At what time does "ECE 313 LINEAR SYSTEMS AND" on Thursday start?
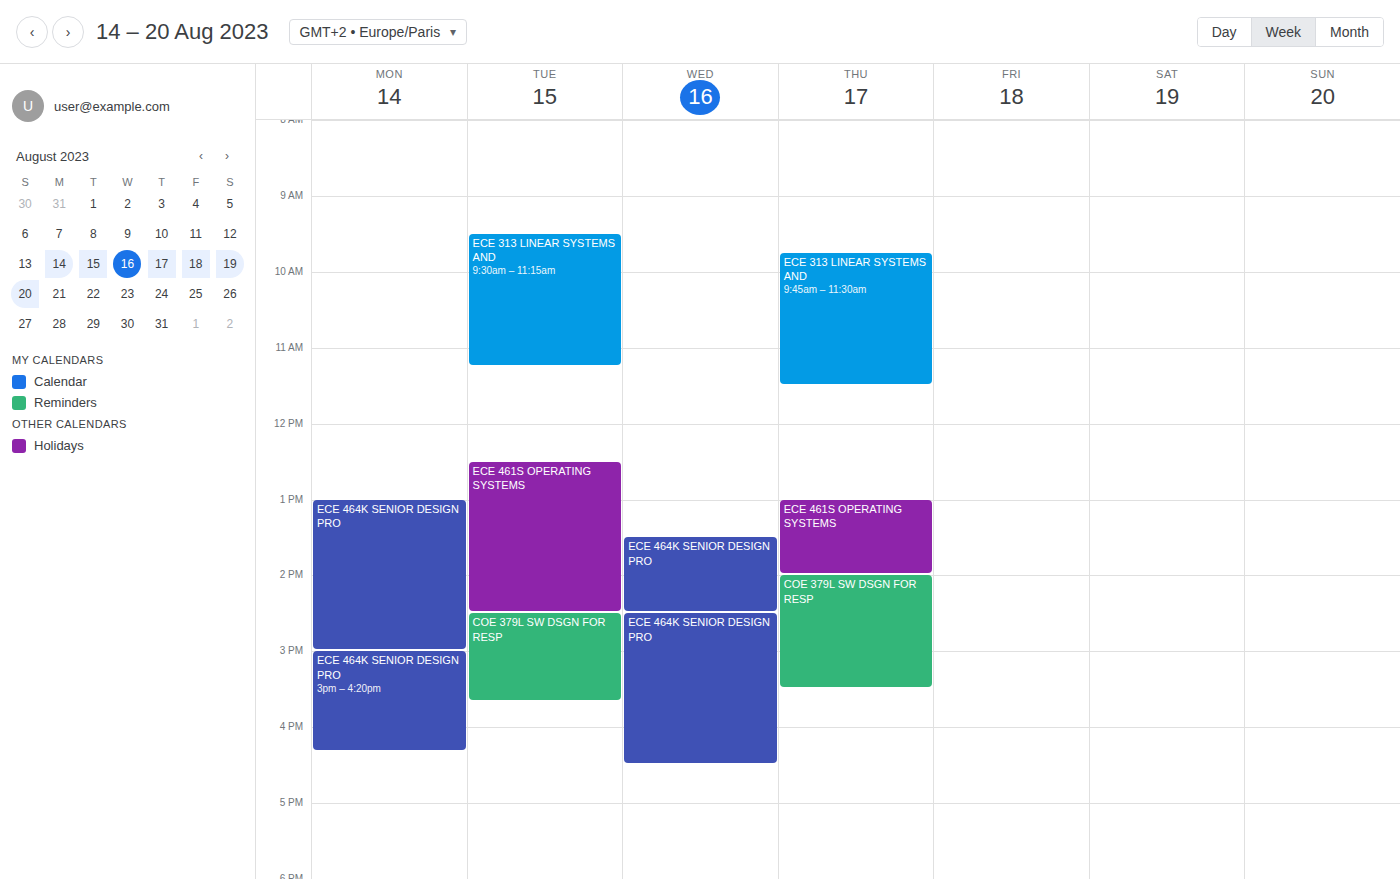
9:45 AM